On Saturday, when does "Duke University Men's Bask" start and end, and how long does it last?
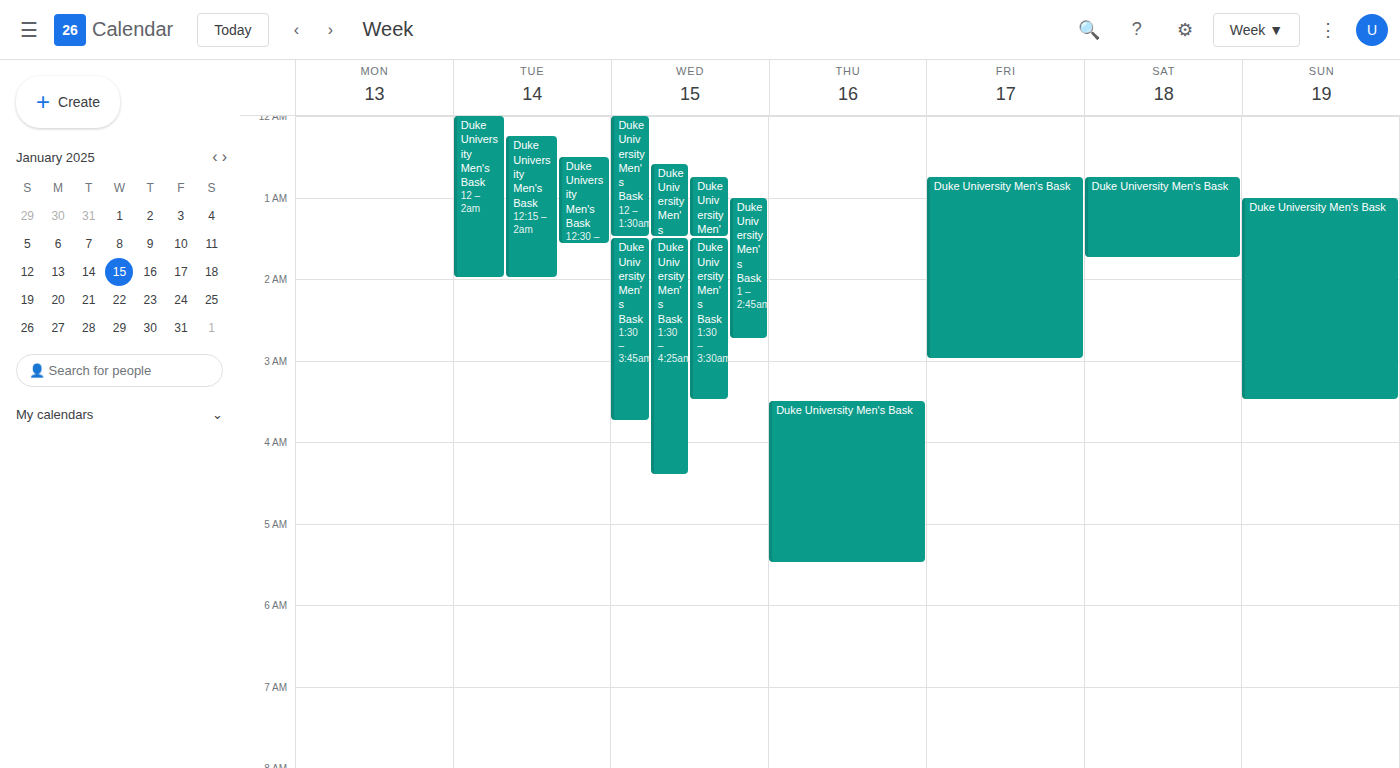
12:45 AM to 1:45 AM, 1 hour